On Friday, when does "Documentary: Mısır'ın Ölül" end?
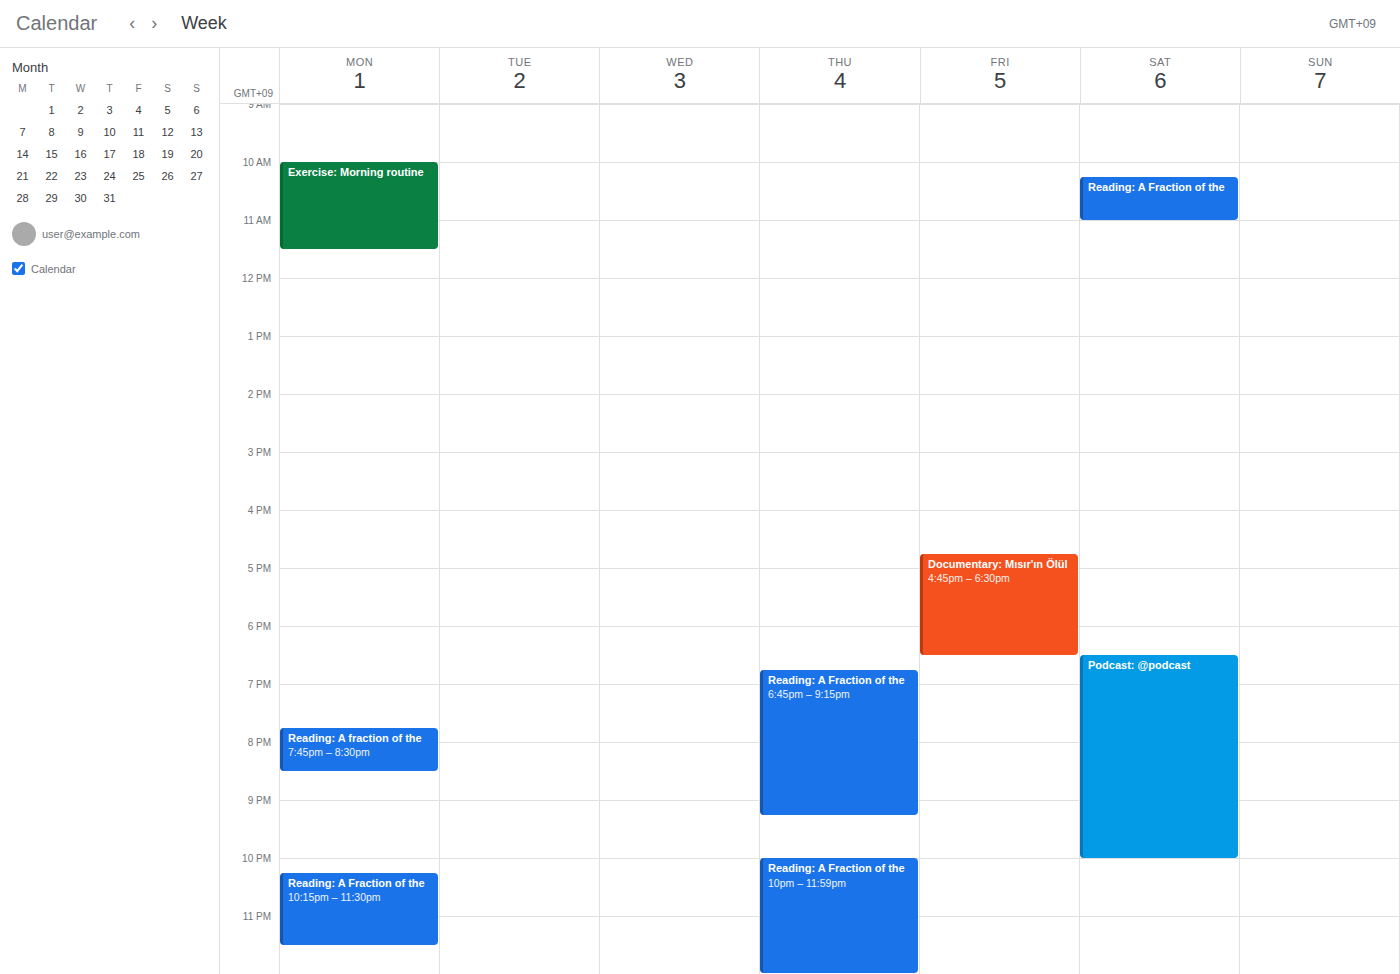
6:30 PM